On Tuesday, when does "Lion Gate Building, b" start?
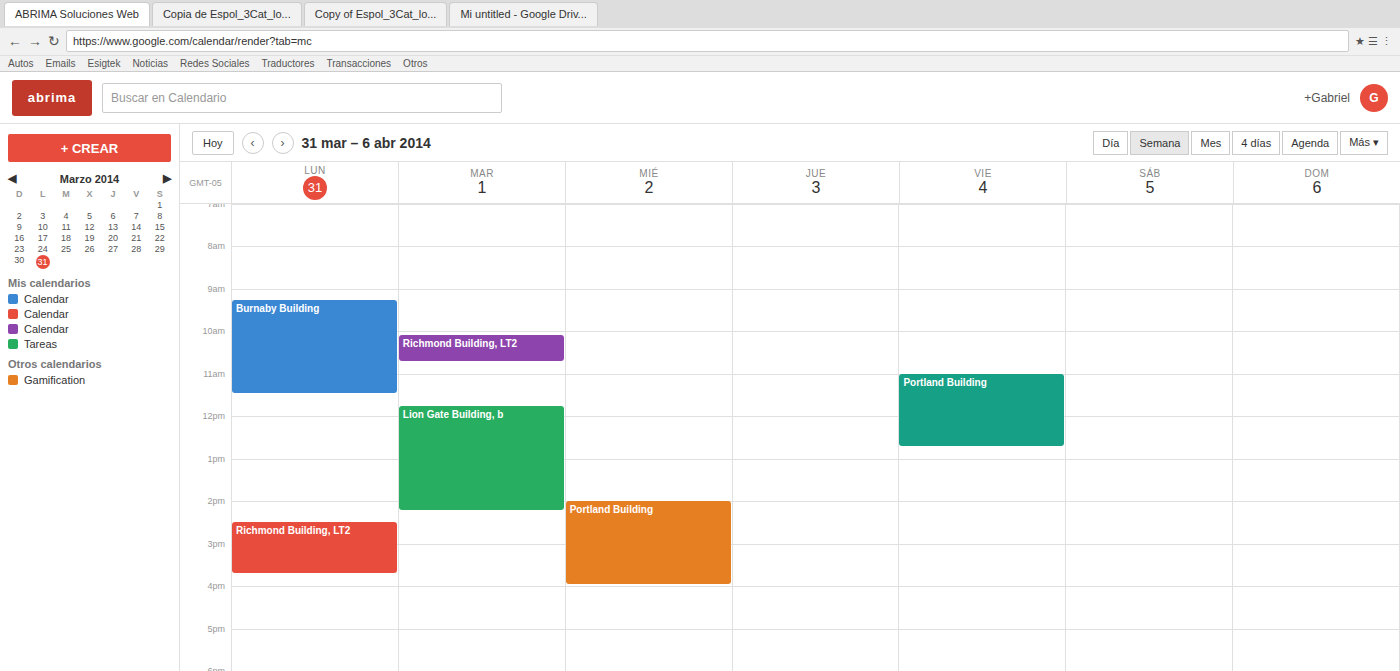
11:45